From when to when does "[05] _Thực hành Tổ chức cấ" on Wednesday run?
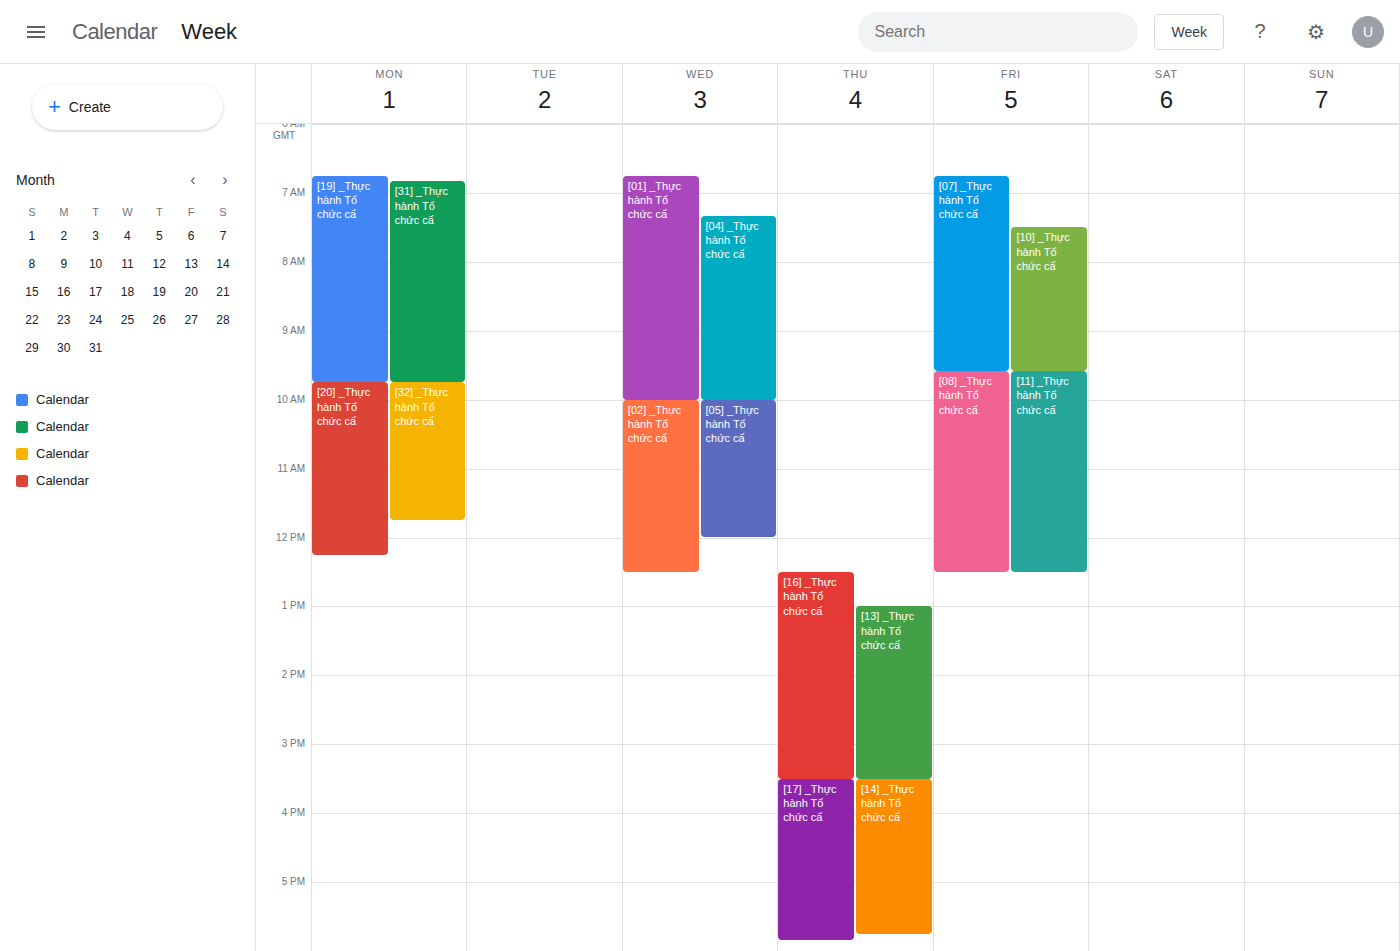
10:00 AM to 12:00 PM